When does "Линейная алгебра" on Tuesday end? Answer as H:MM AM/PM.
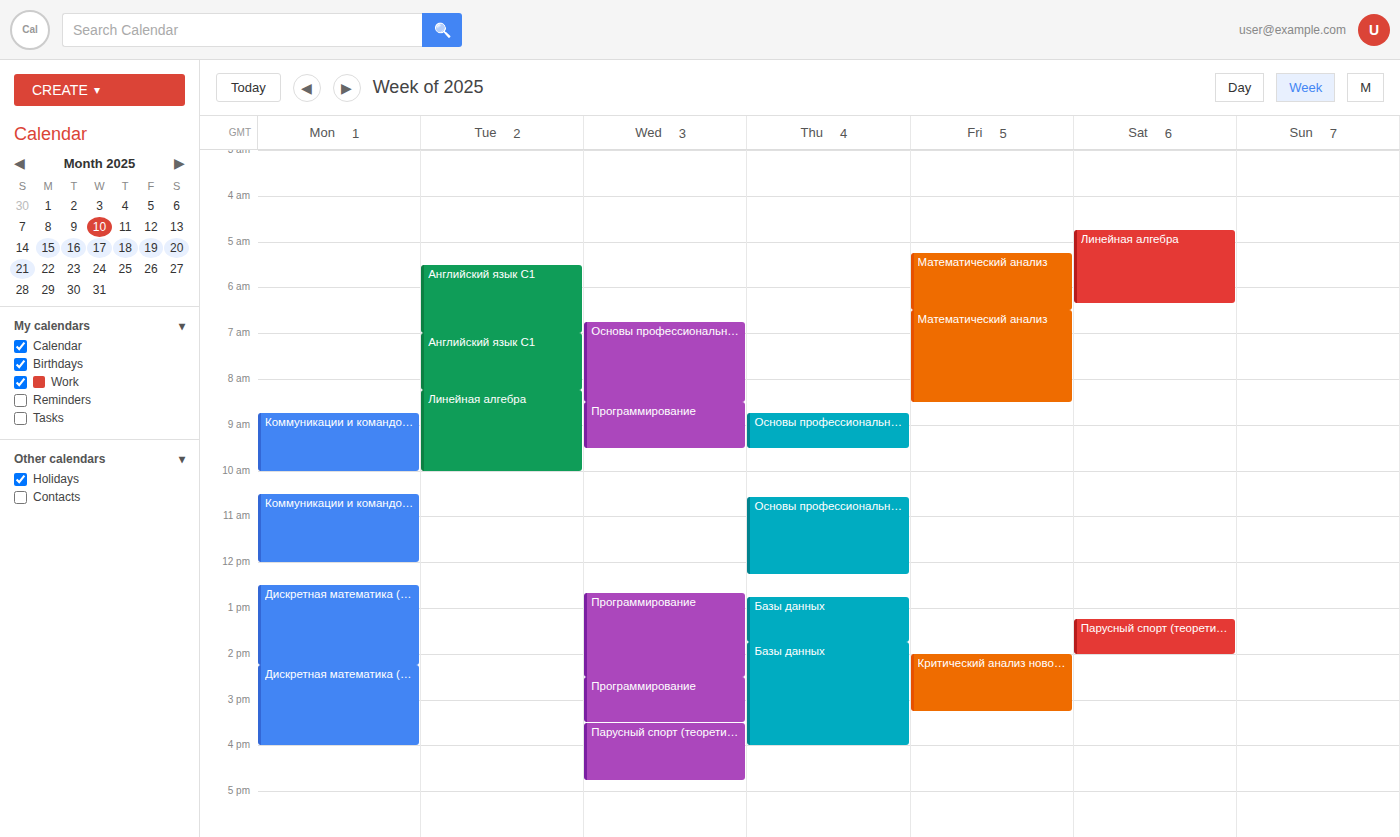
10:00 AM